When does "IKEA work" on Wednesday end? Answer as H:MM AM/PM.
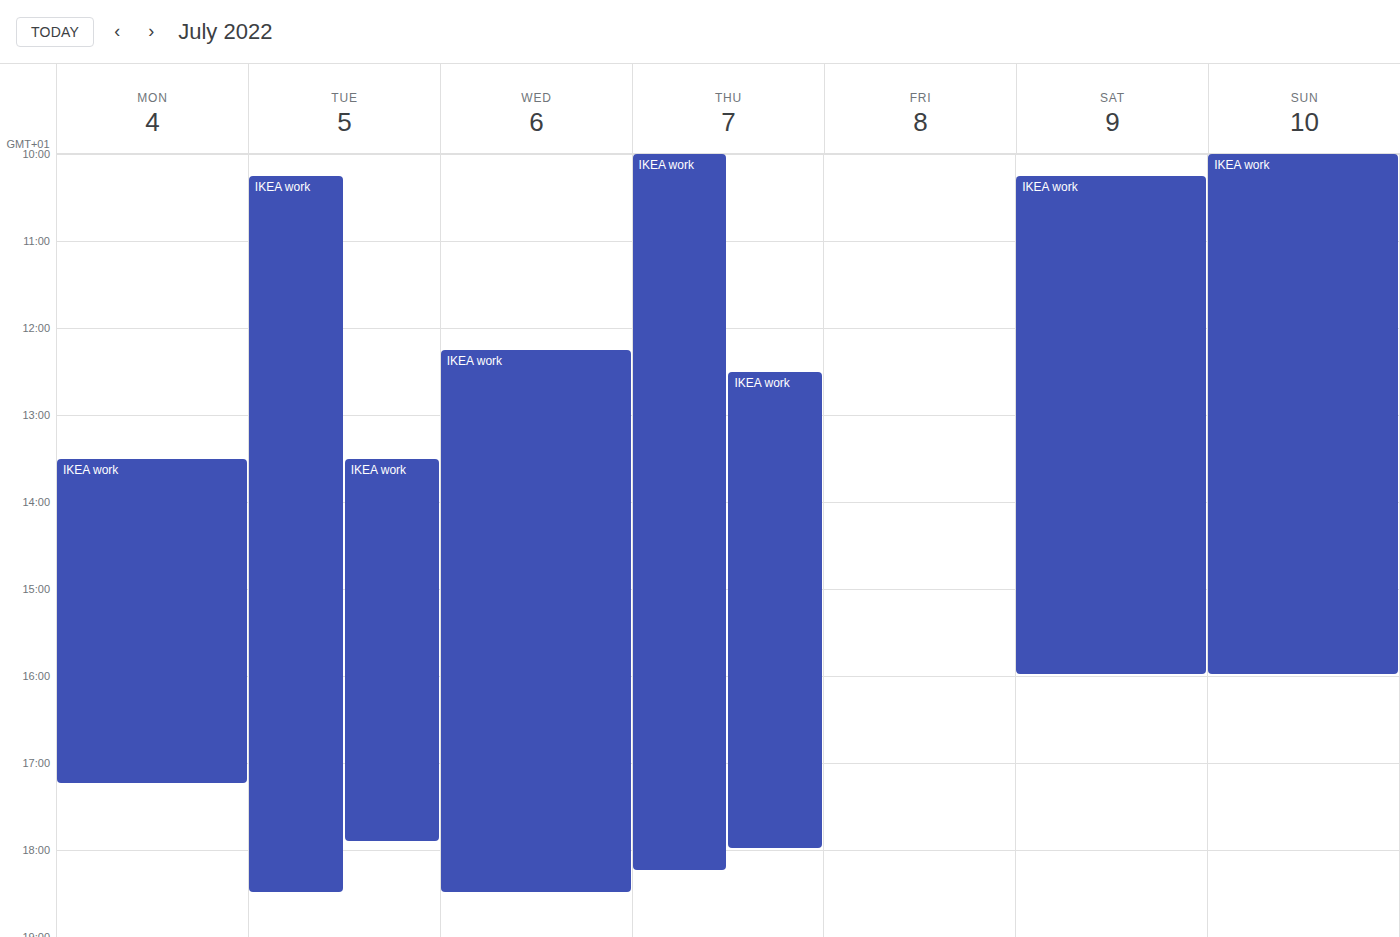
6:30 PM